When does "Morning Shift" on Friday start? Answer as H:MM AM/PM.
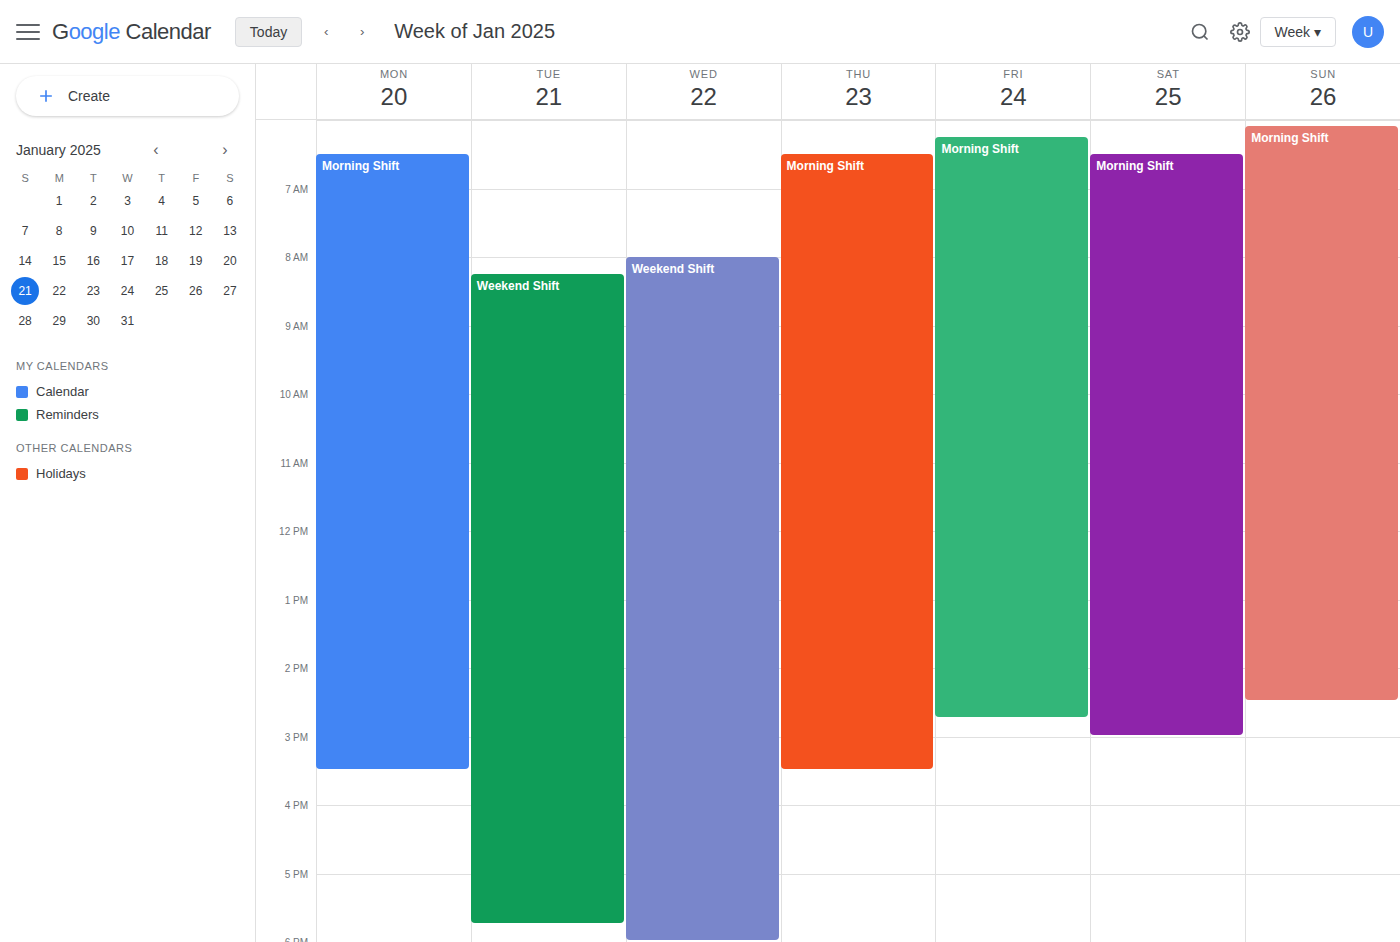
6:15 AM